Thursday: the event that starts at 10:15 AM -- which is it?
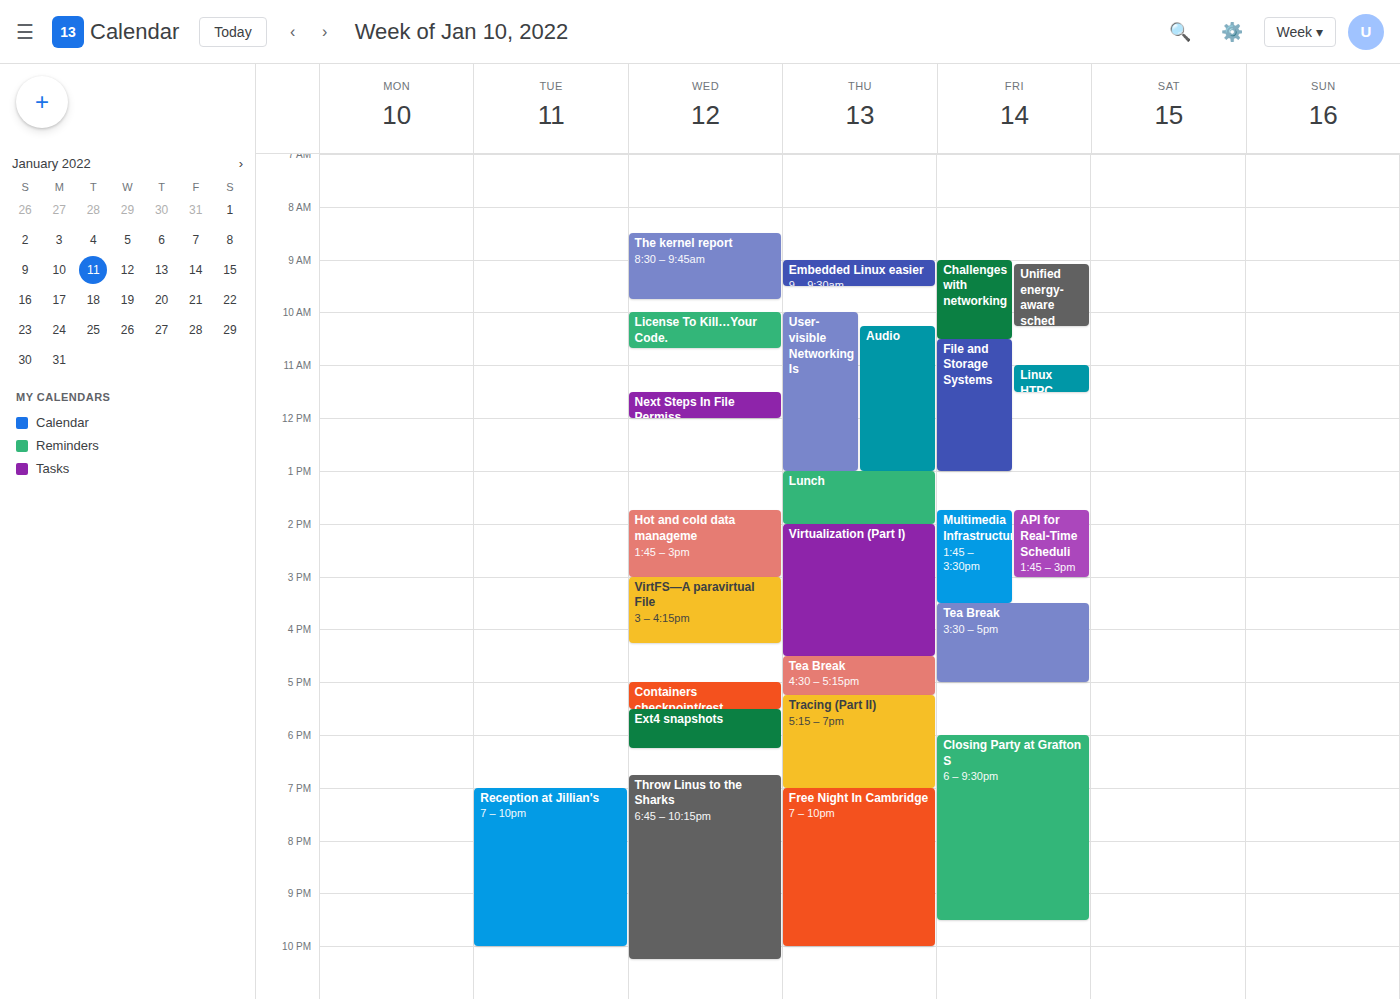
"Audio"